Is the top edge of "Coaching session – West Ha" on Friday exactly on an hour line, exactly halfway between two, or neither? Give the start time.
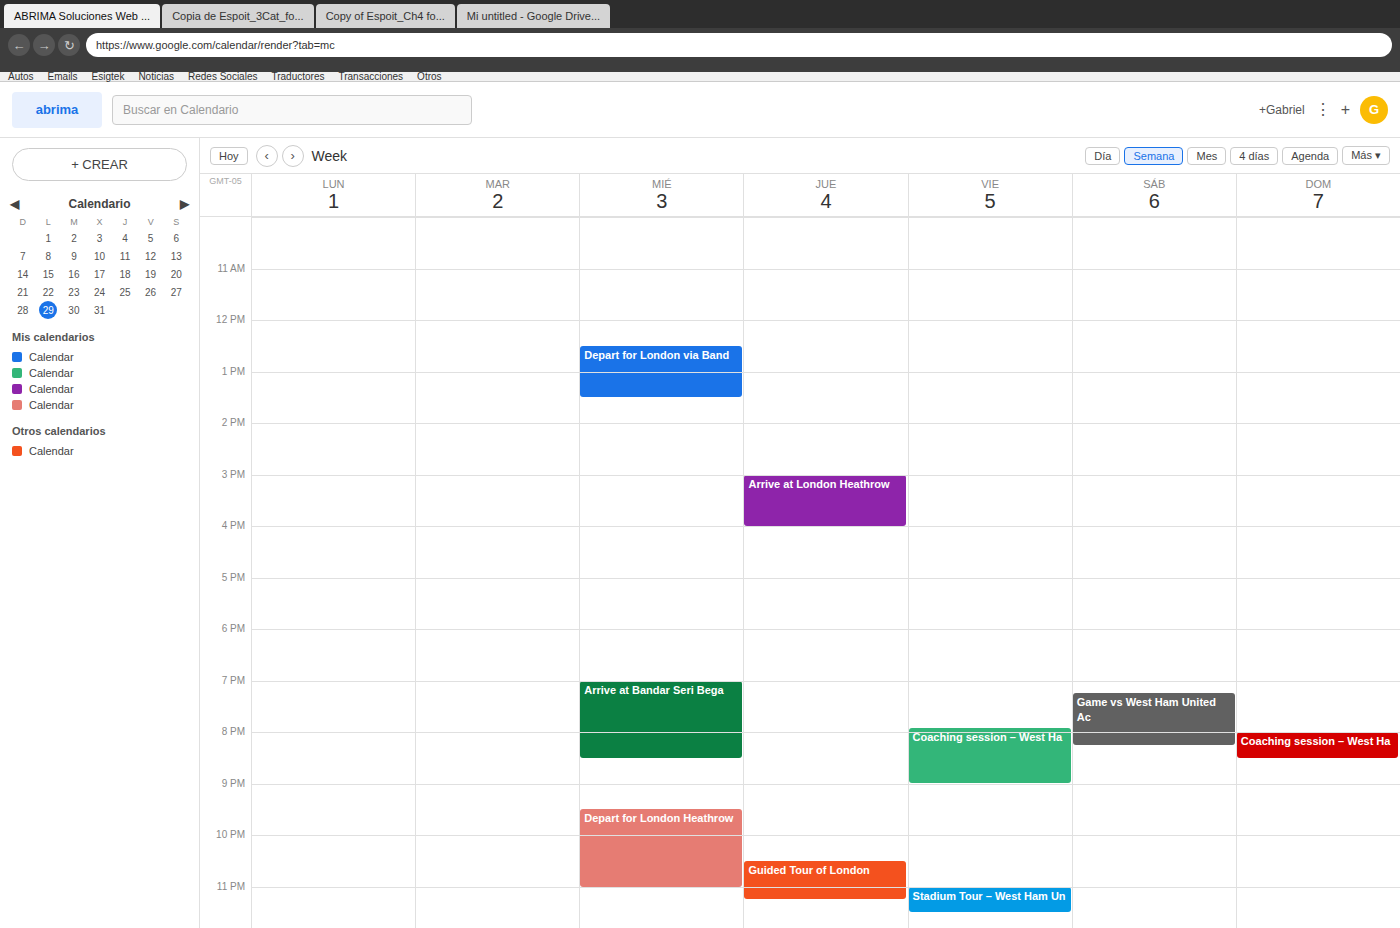
7:55 PM -- neither: 55 minutes below the 7 PM line and 5 minutes above the 8 PM line.